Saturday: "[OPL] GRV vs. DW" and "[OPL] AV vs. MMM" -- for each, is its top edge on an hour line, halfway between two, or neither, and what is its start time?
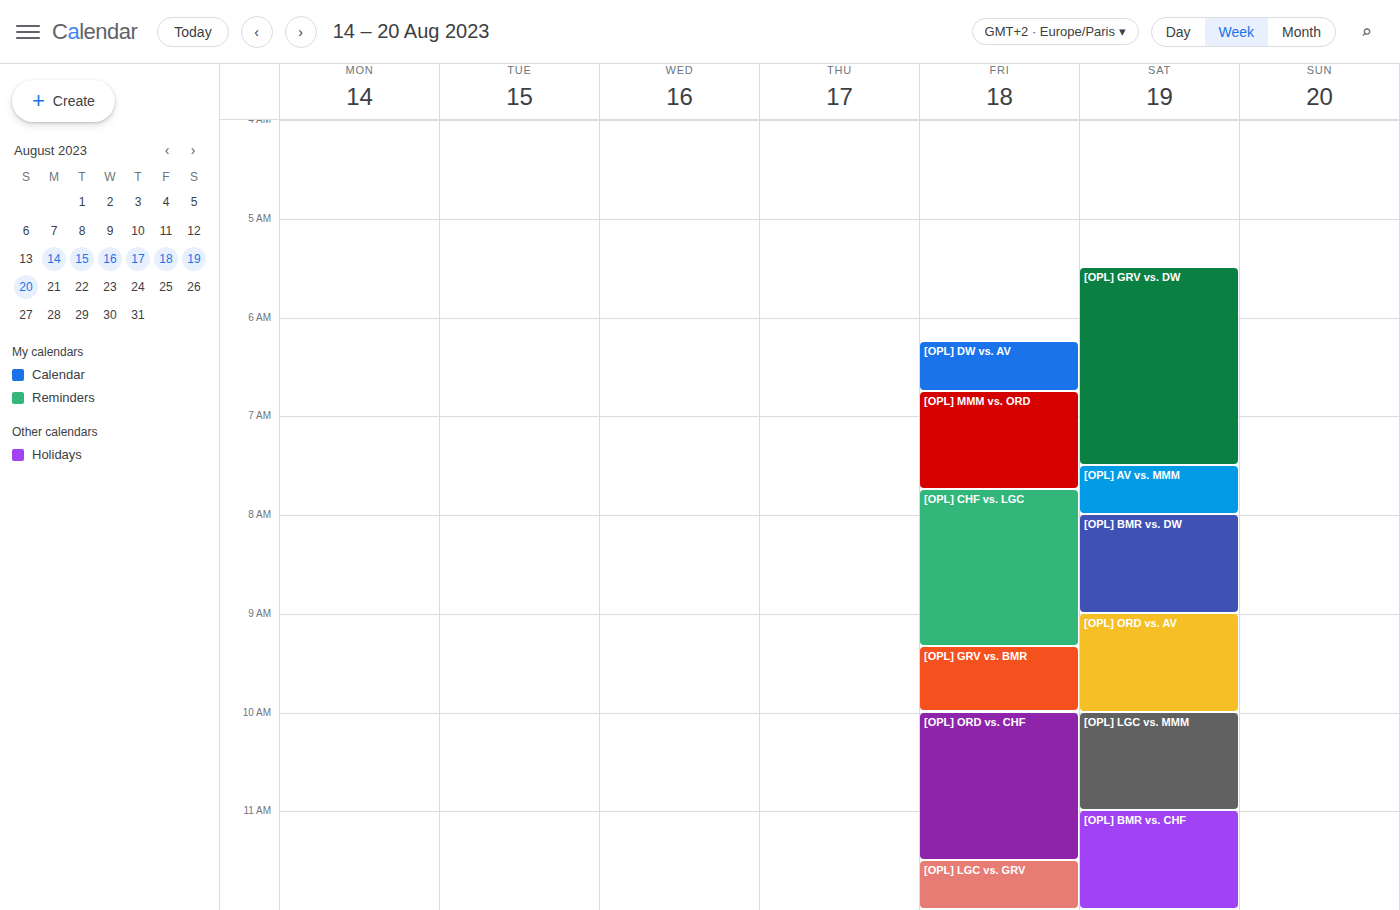
"[OPL] GRV vs. DW": 5:30 AM, halfway between the 5 AM and 6 AM lines. "[OPL] AV vs. MMM": 7:30 AM, halfway between the 7 AM and 8 AM lines.